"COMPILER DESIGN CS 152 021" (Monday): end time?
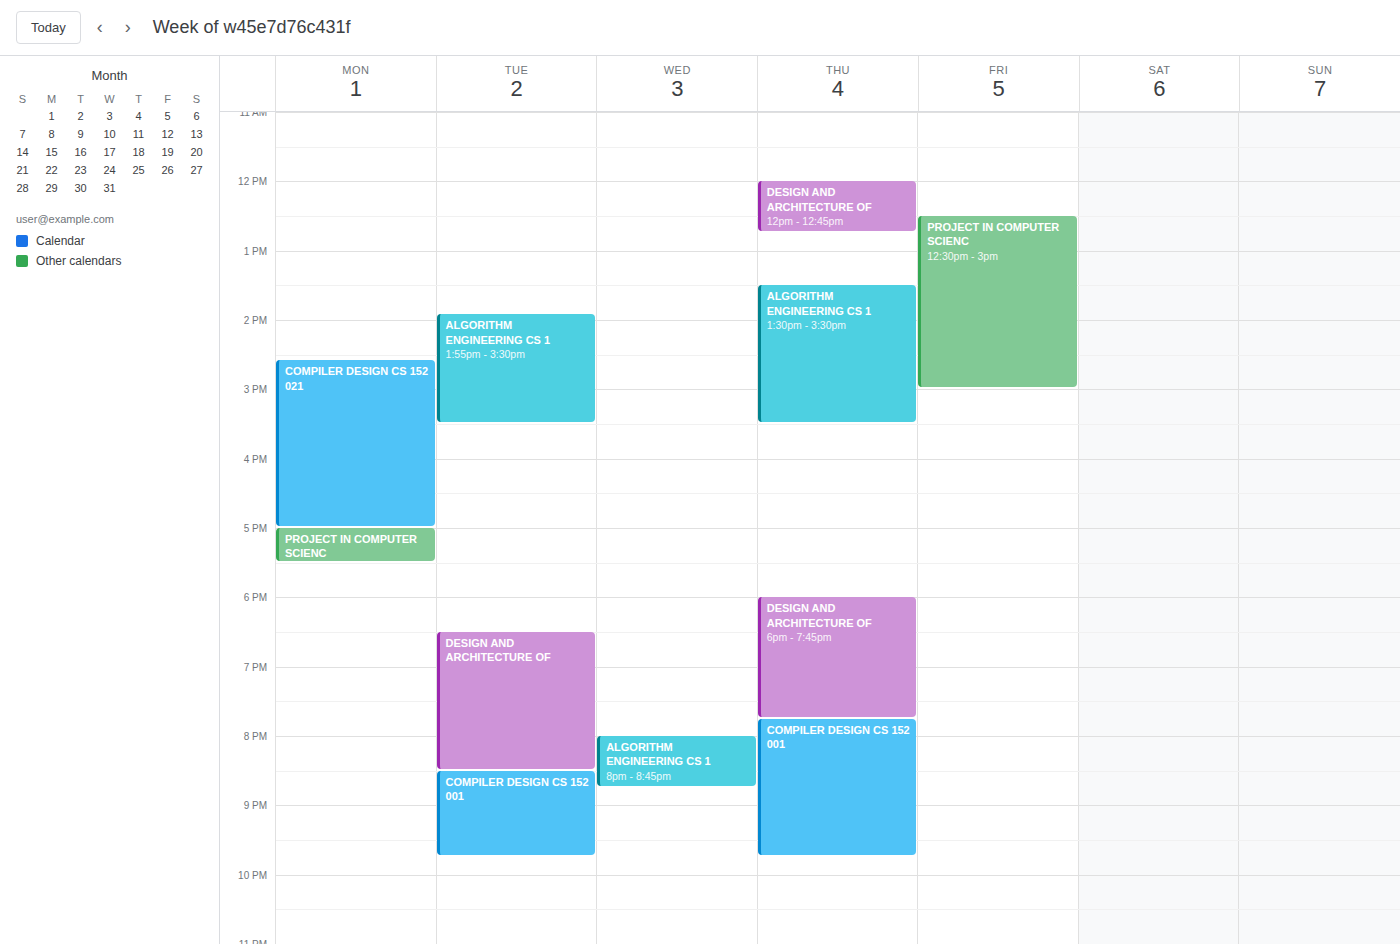
5:00 PM